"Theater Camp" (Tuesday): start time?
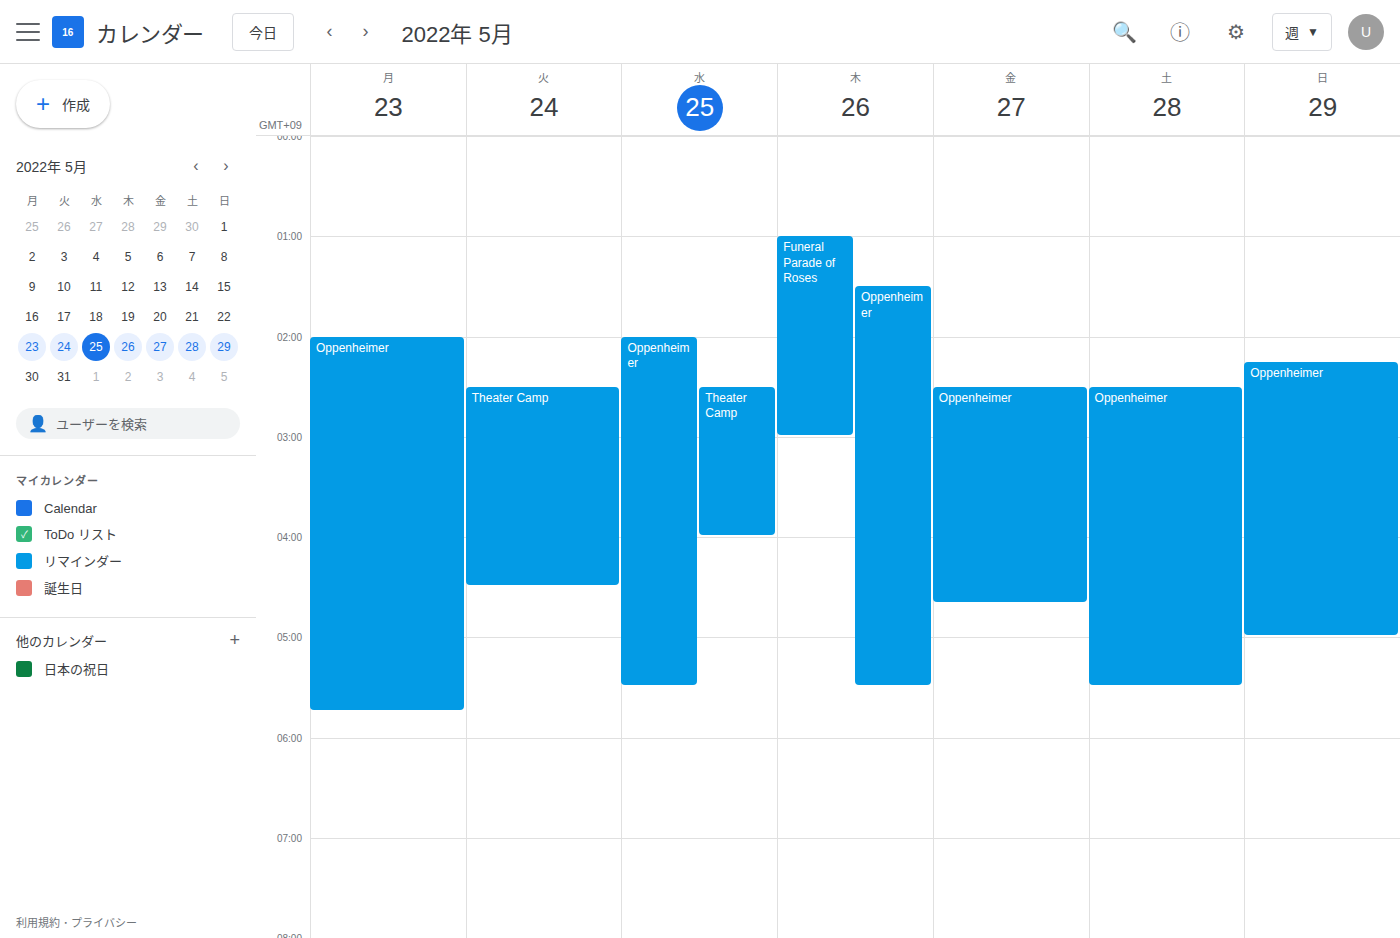
2:30 AM